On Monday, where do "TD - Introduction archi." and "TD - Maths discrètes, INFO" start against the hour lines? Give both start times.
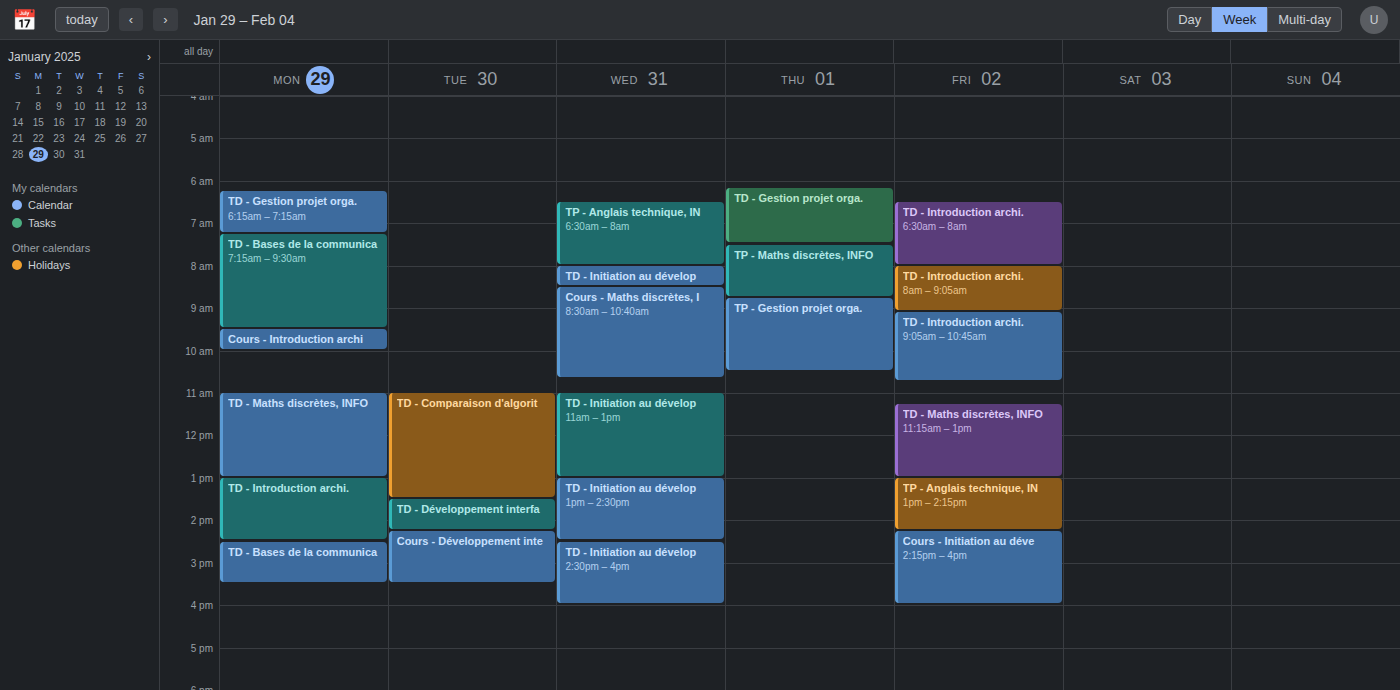
"TD - Introduction archi.": 13:00, exactly on the 13:00 line. "TD - Maths discrètes, INFO": 11:00, exactly on the 11:00 line.